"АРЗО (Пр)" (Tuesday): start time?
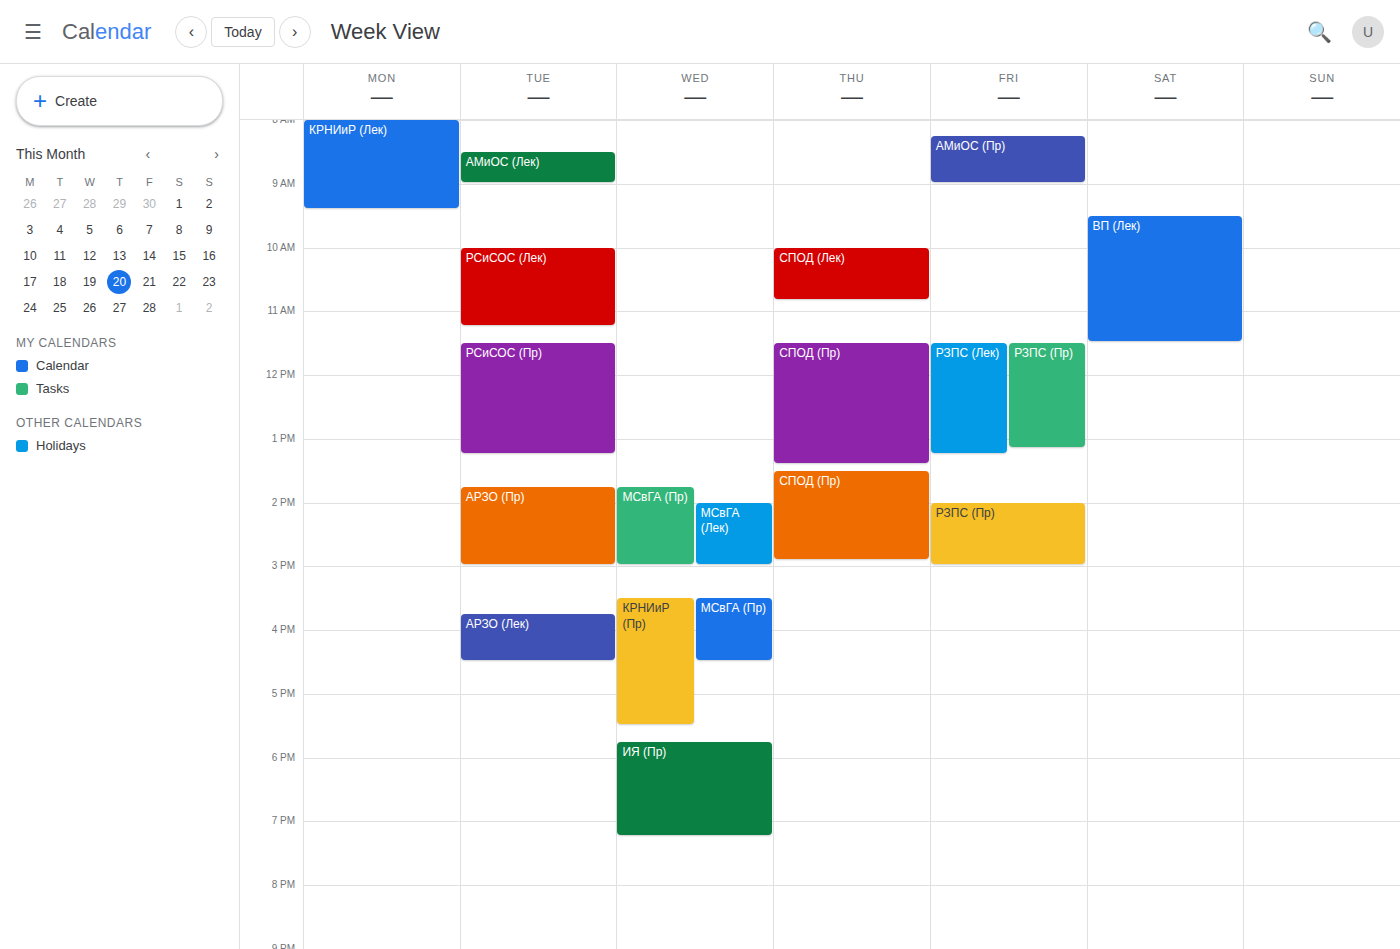
1:45 PM